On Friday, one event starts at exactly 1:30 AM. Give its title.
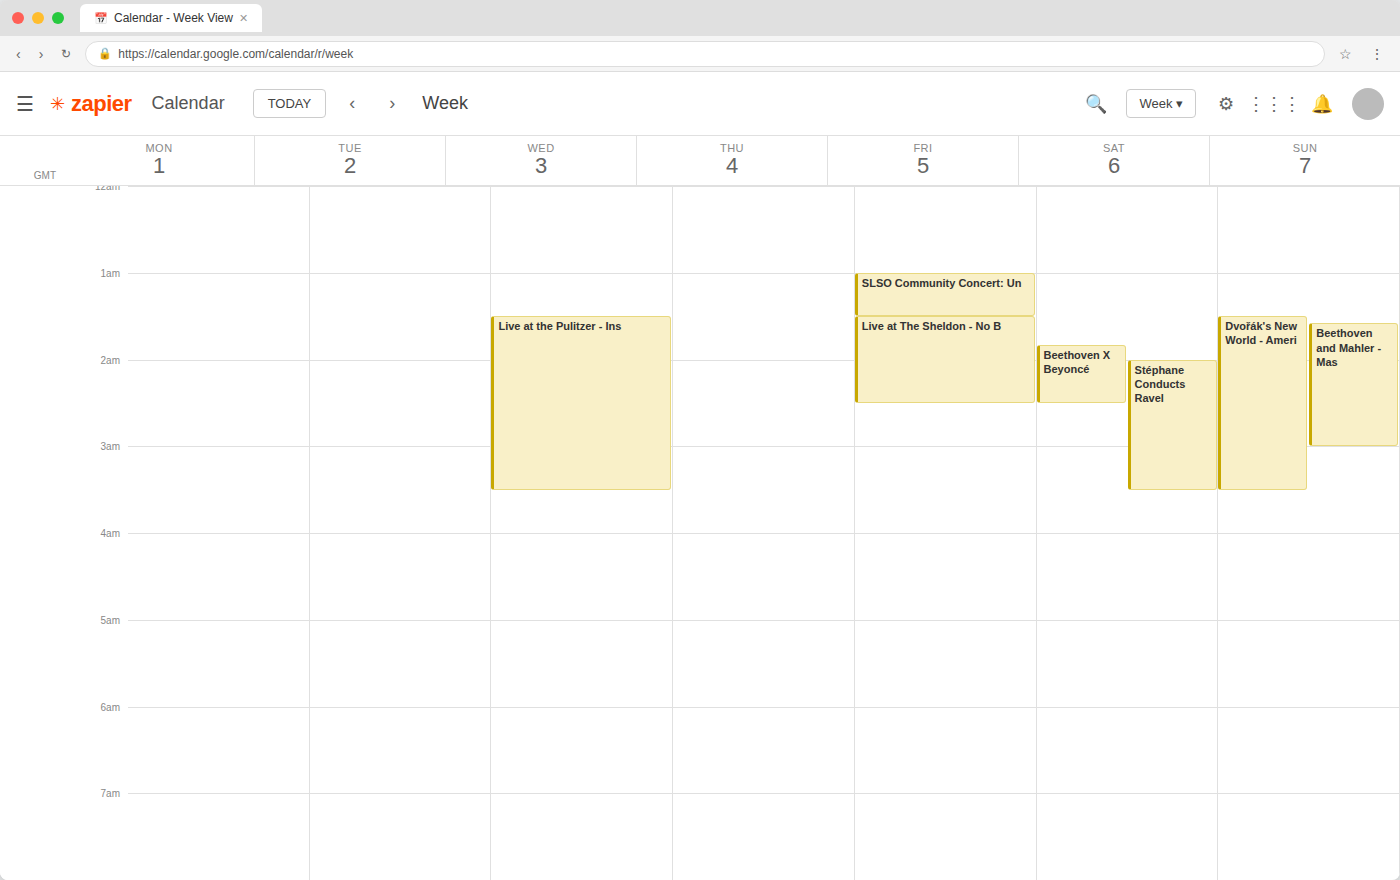
"Live at The Sheldon - No B"